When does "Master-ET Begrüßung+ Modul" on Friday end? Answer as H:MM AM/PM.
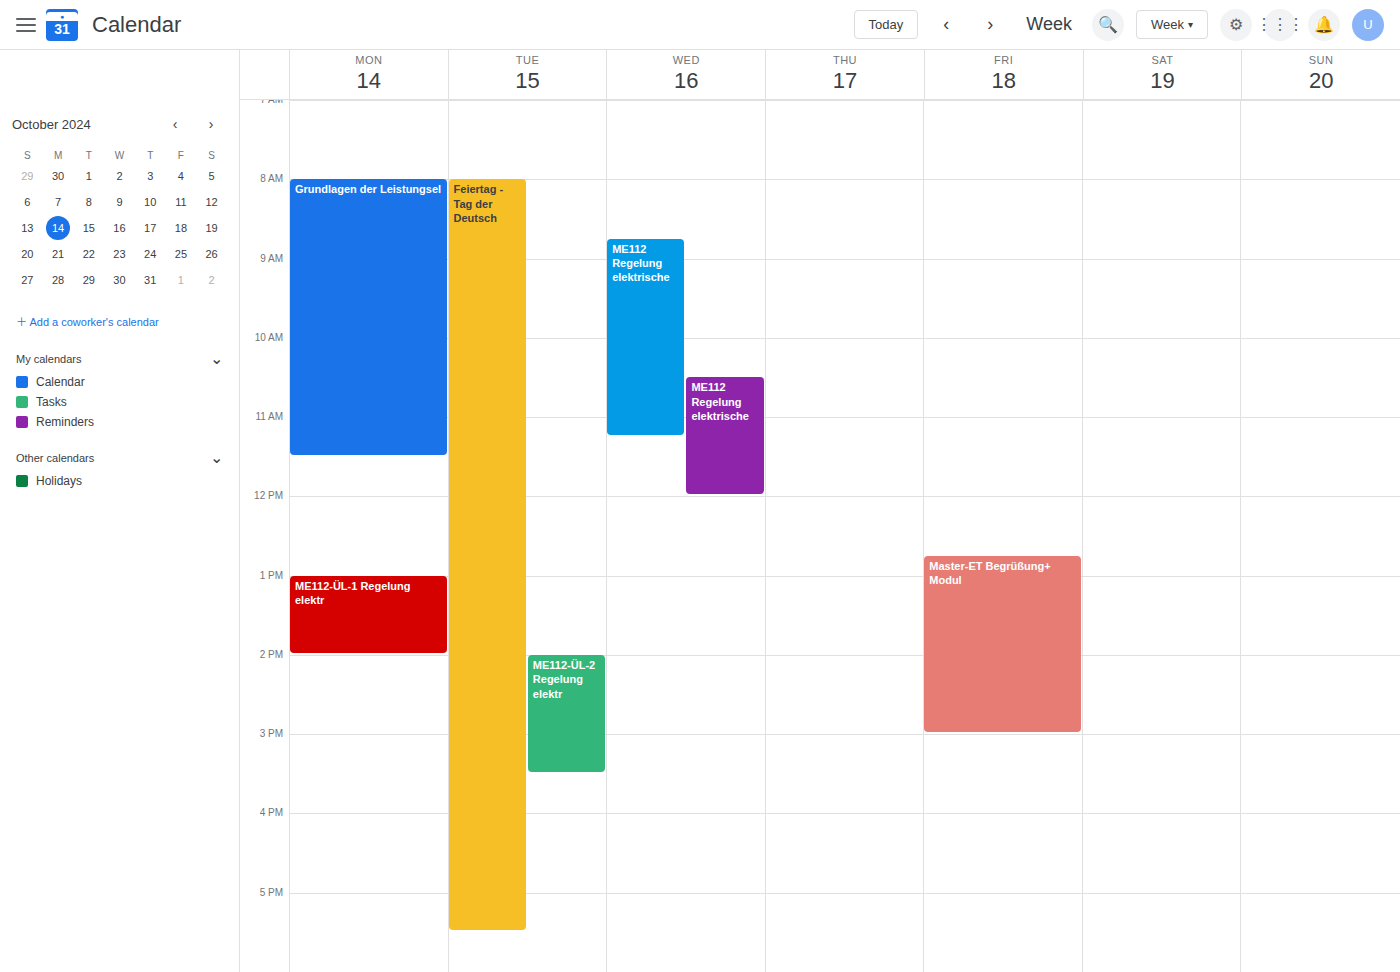
3:00 PM